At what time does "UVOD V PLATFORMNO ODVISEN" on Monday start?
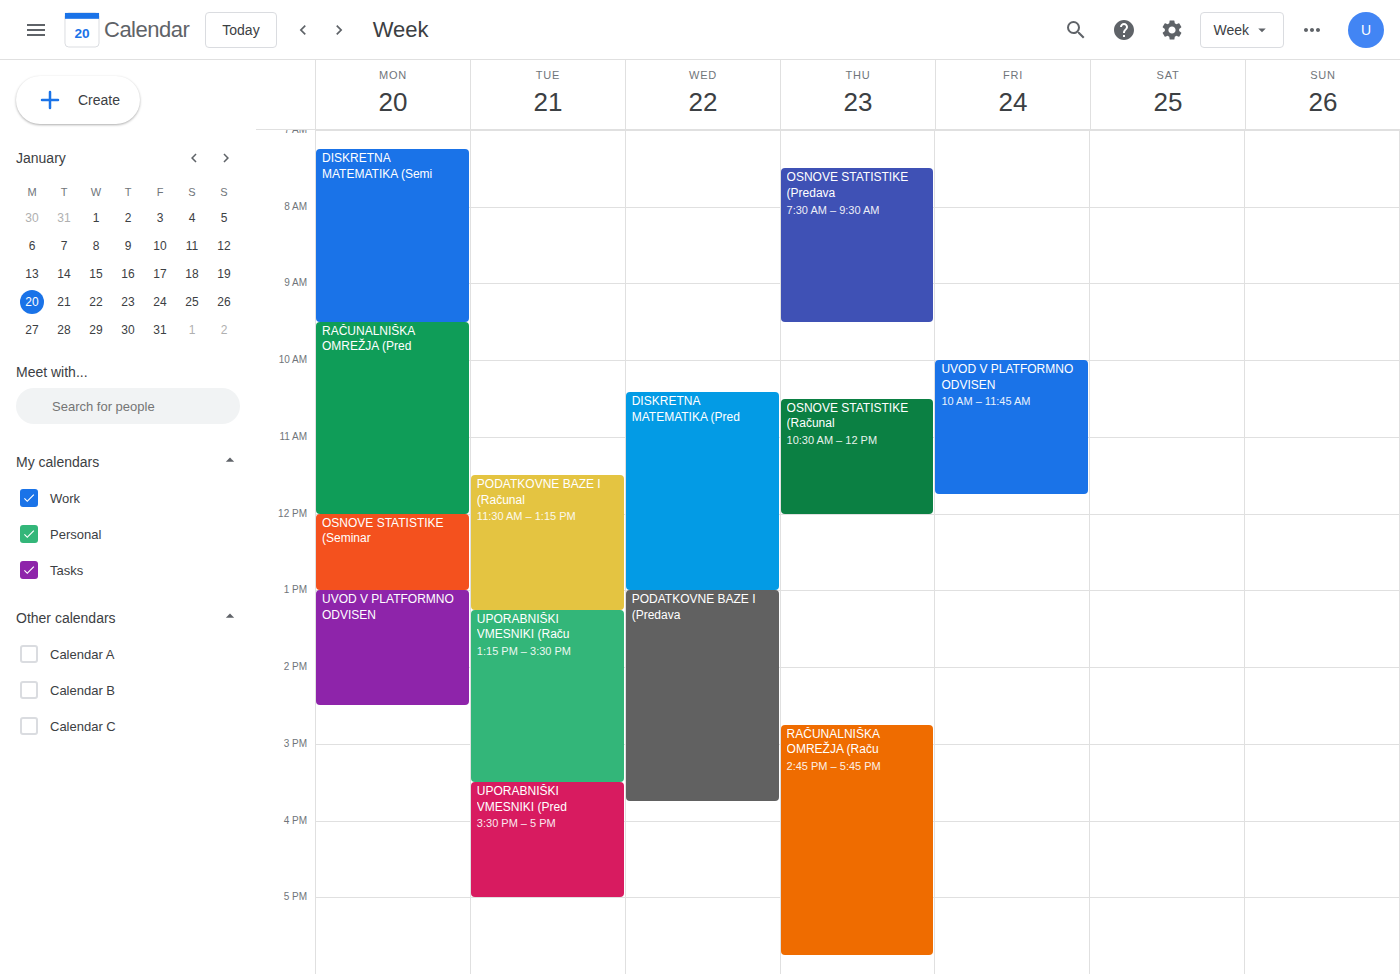
1:00 PM